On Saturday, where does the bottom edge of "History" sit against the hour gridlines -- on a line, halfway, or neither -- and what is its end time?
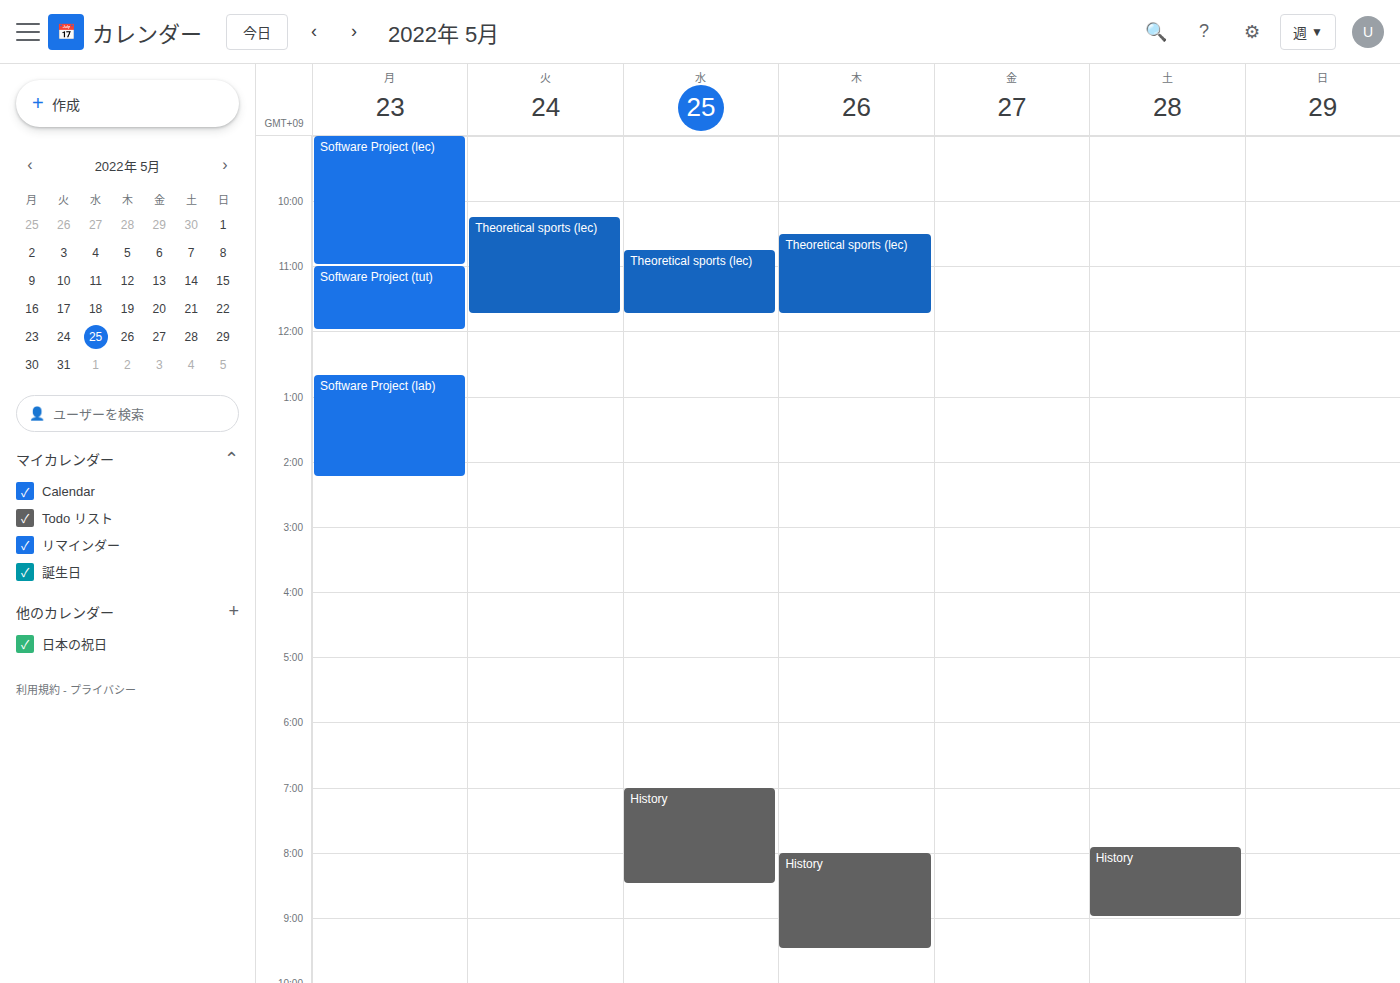
9:00 PM -- exactly on the 9 PM line.